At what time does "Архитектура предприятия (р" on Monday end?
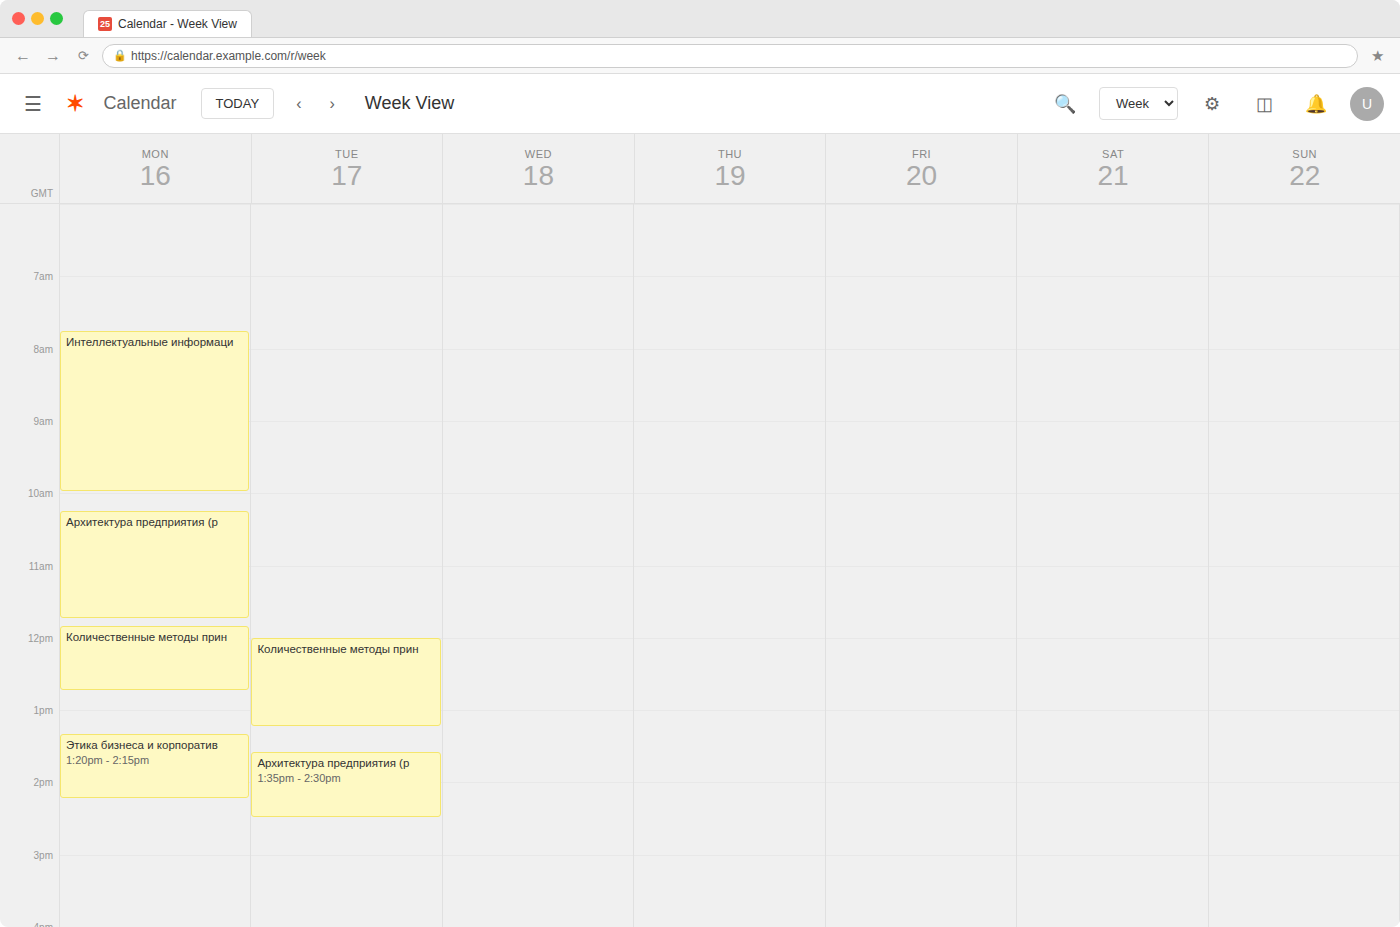
11:45 AM